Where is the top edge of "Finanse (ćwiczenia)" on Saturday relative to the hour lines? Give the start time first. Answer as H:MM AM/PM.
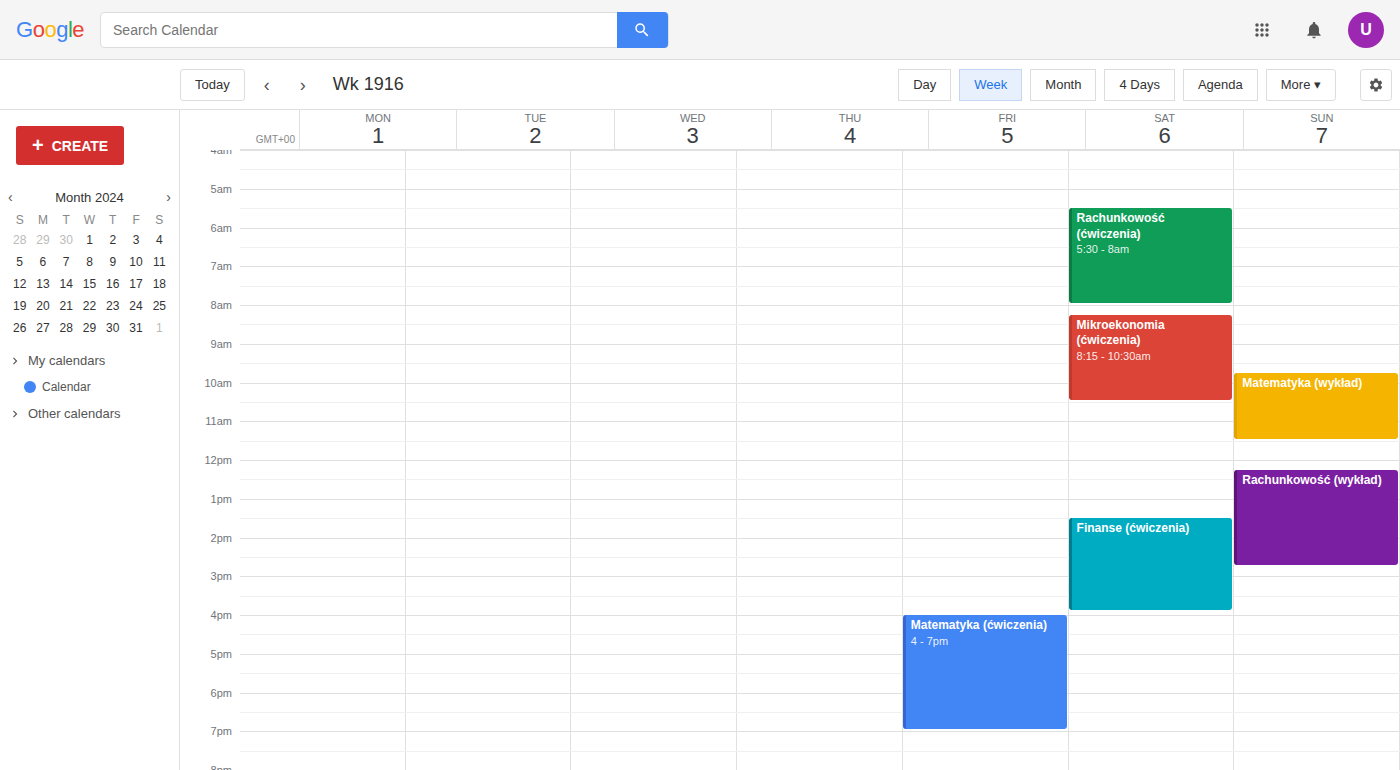
1:30 PM -- halfway between the 1 PM and 2 PM lines.